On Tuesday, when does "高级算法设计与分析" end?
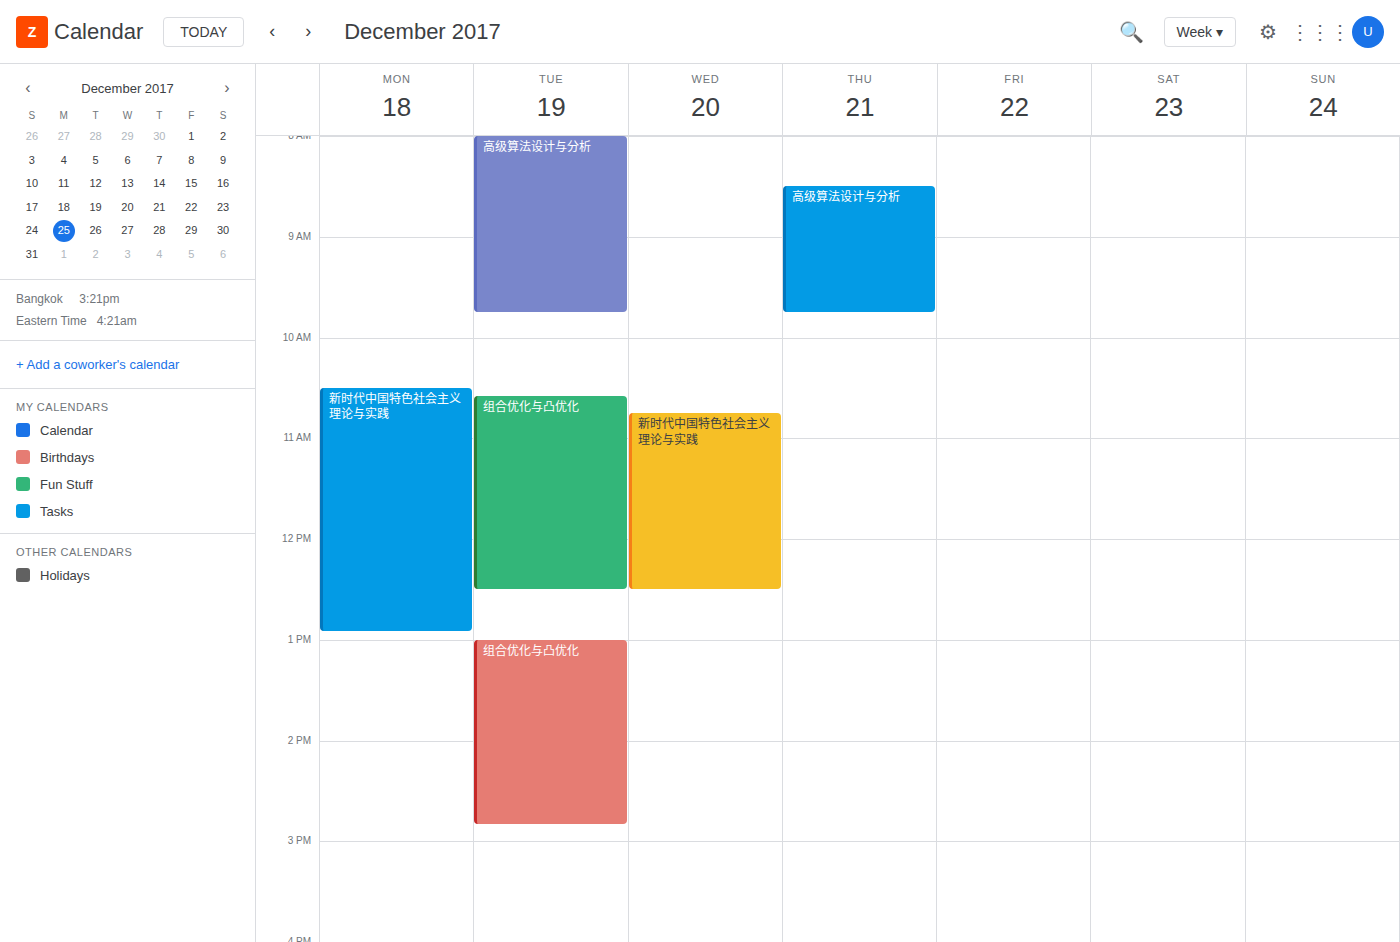
9:45 AM